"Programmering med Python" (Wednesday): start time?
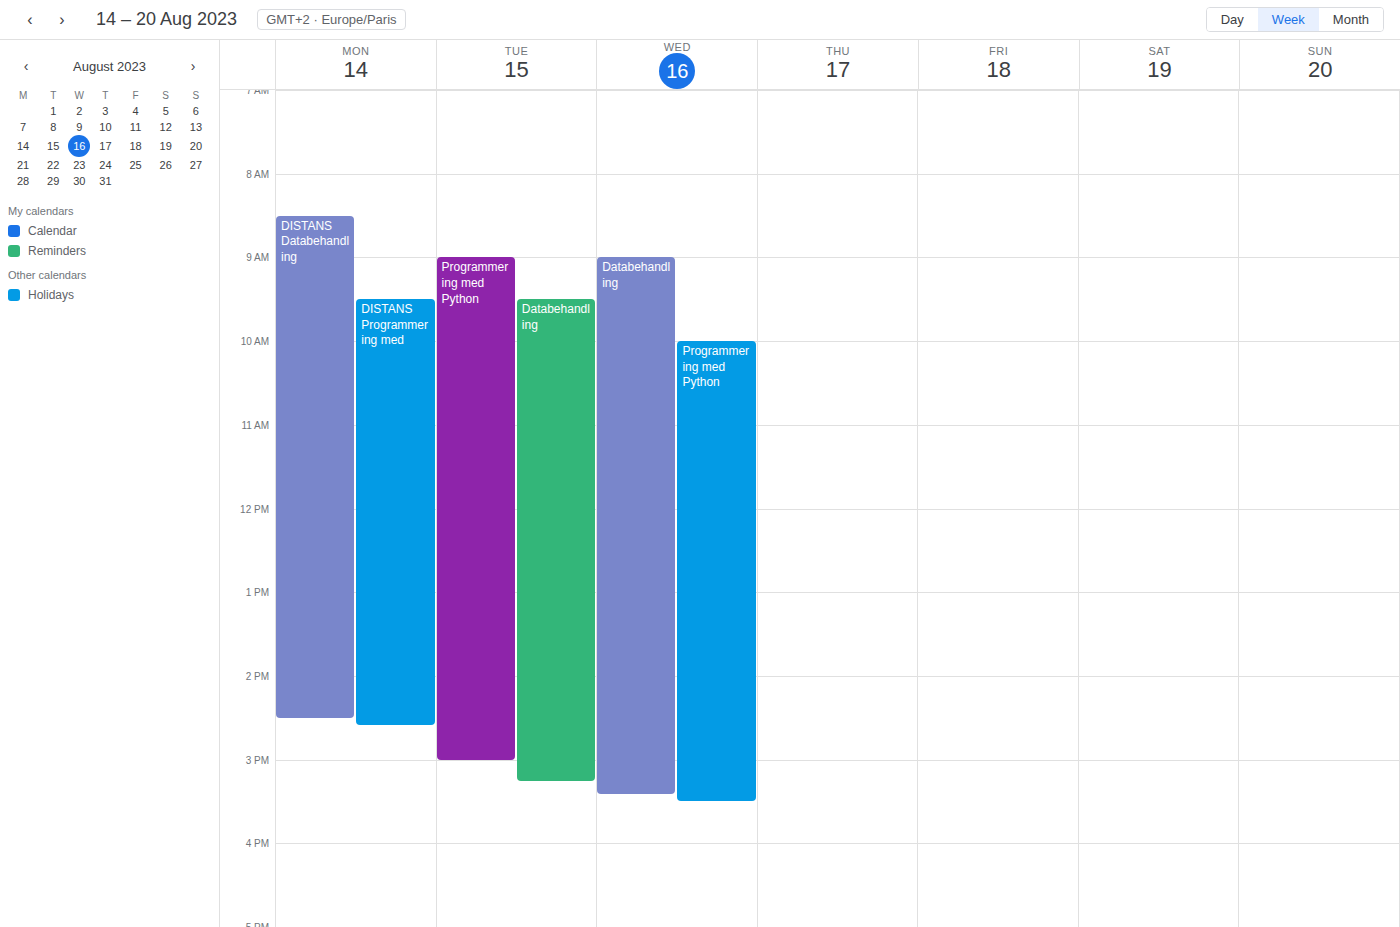
10:00 AM